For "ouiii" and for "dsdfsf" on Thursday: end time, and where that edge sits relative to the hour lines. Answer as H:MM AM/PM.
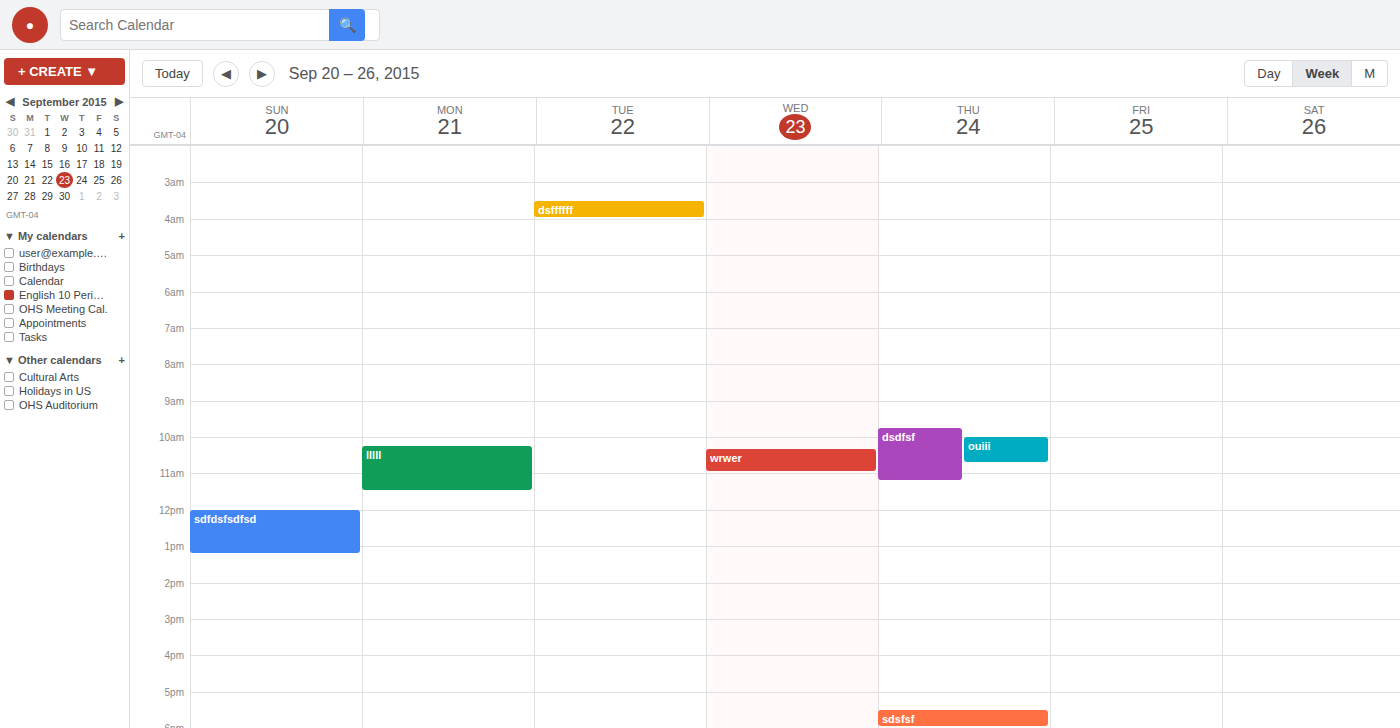
"ouiii": 10:45 AM, neither: three quarters of the way from the 10 AM line to the 11 AM line. "dsdfsf": 11:15 AM, neither: a quarter of the way from the 11 AM line to the 12 PM line.